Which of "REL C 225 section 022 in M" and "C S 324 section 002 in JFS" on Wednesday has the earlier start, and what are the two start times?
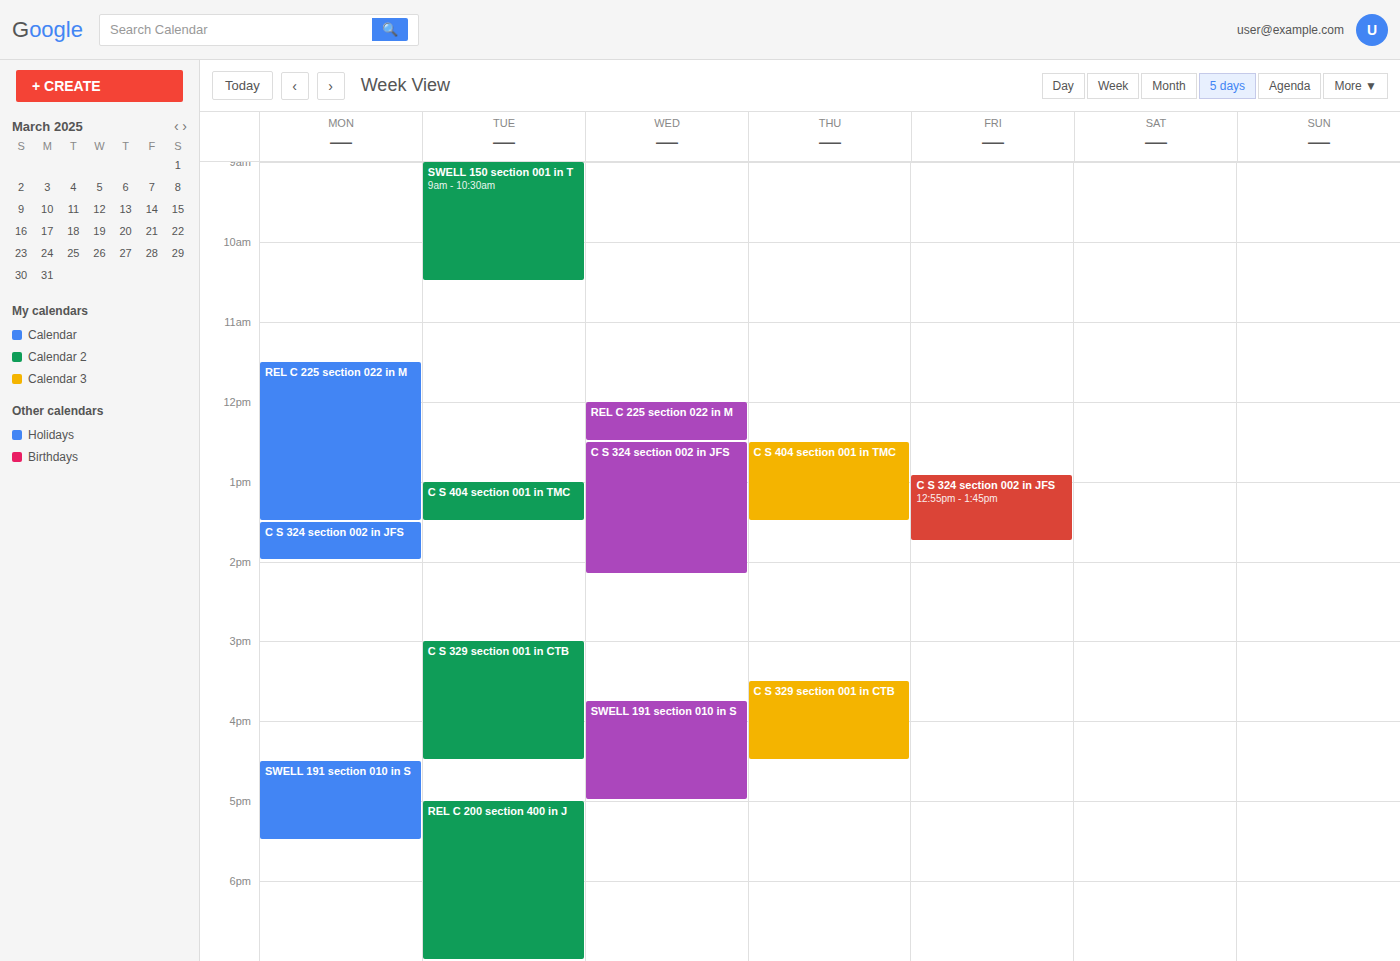
"REL C 225 section 022 in M" 12:00; "C S 324 section 002 in JFS" 12:30.